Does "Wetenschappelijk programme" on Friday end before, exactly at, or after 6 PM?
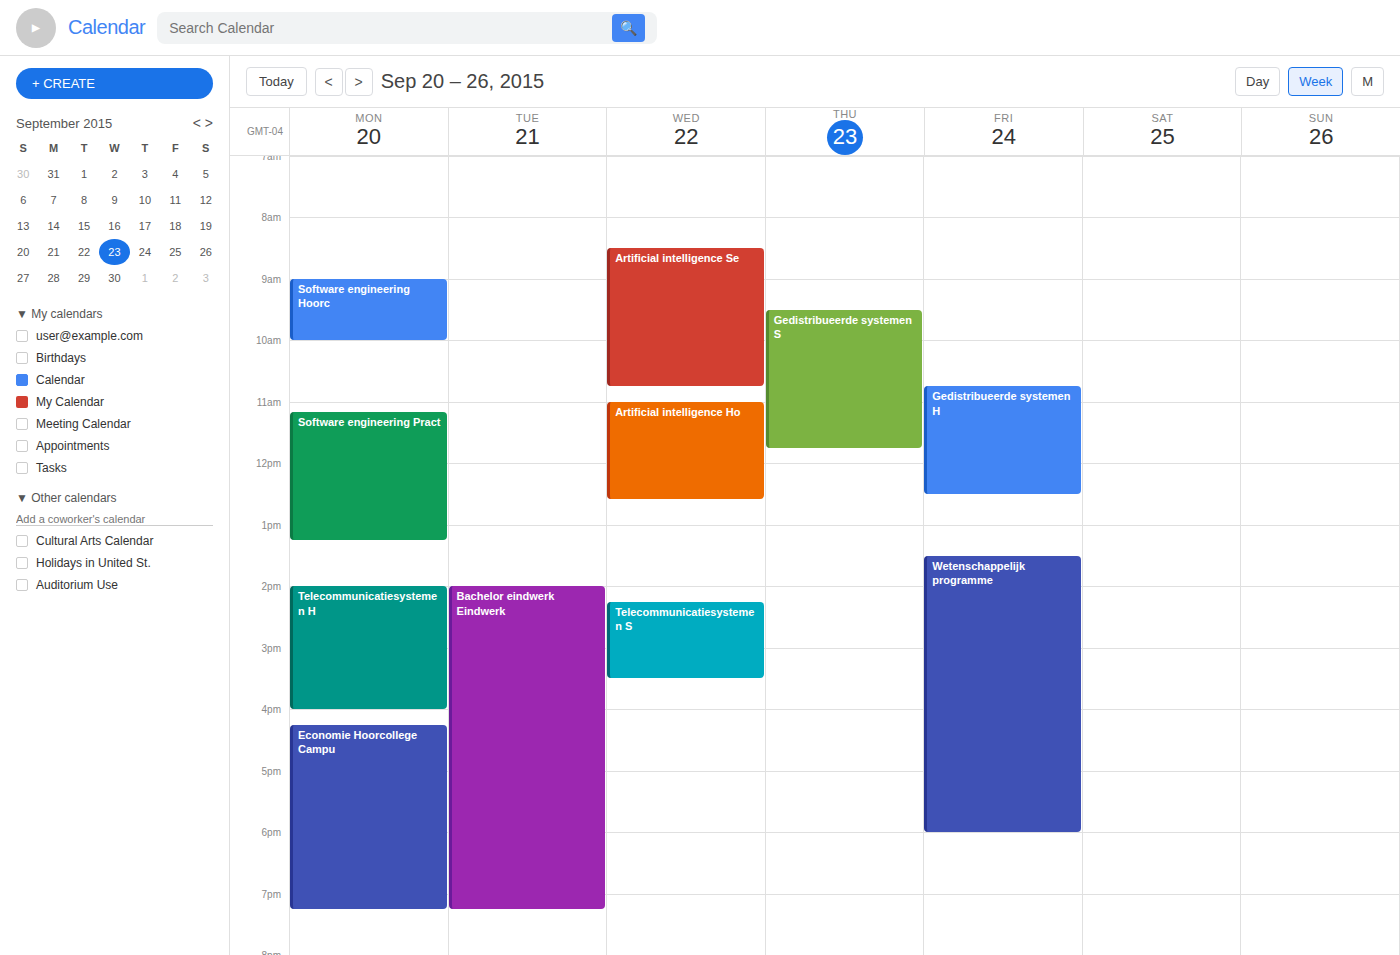
6:00 PM -- exactly at 6 PM, on the 6 PM line.